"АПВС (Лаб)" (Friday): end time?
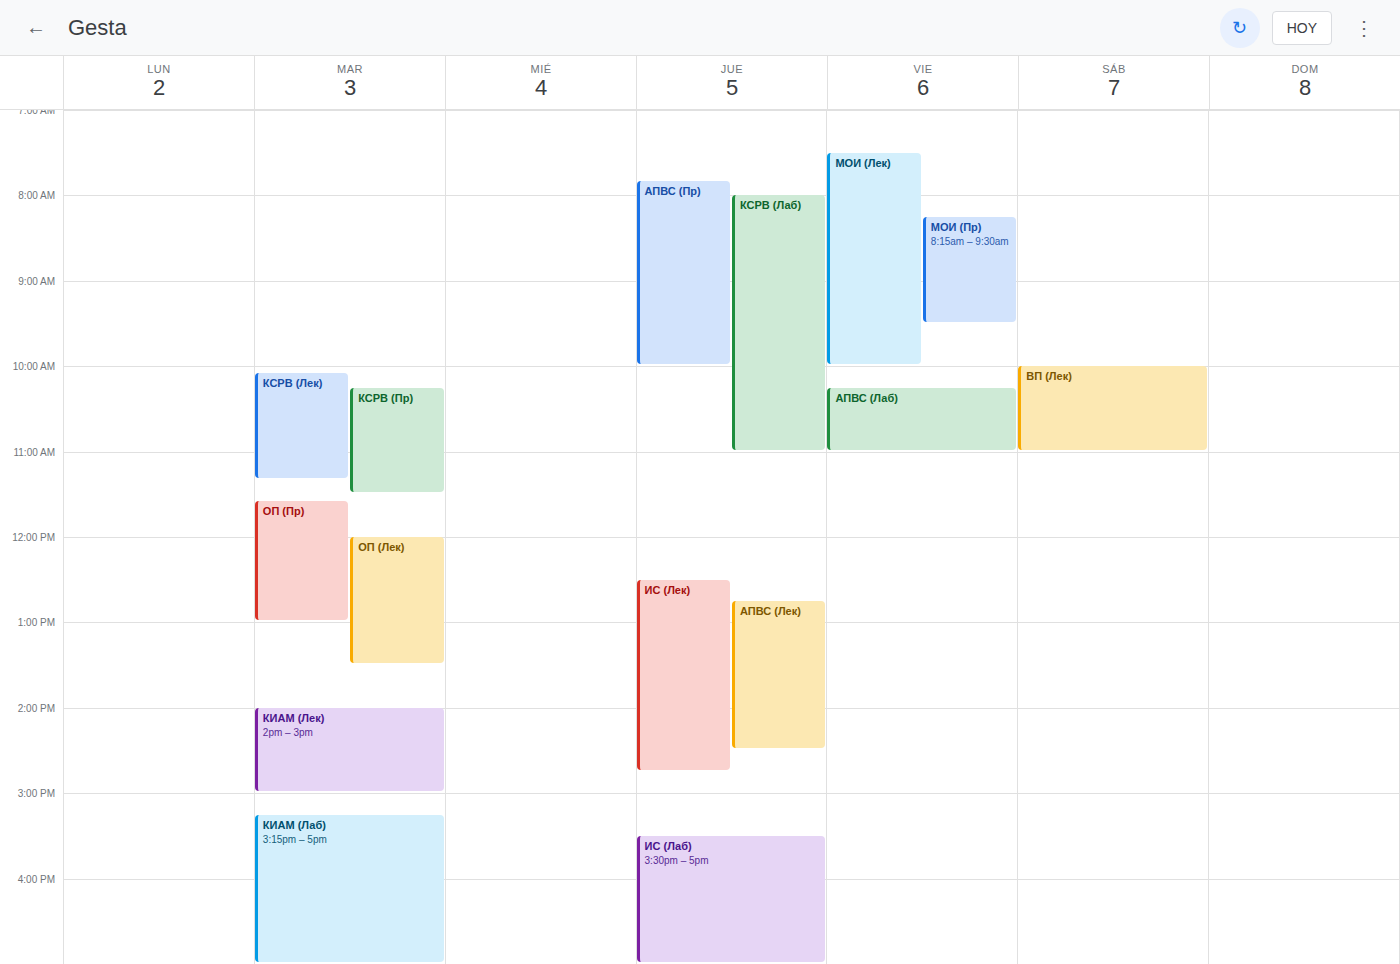
11:00 AM